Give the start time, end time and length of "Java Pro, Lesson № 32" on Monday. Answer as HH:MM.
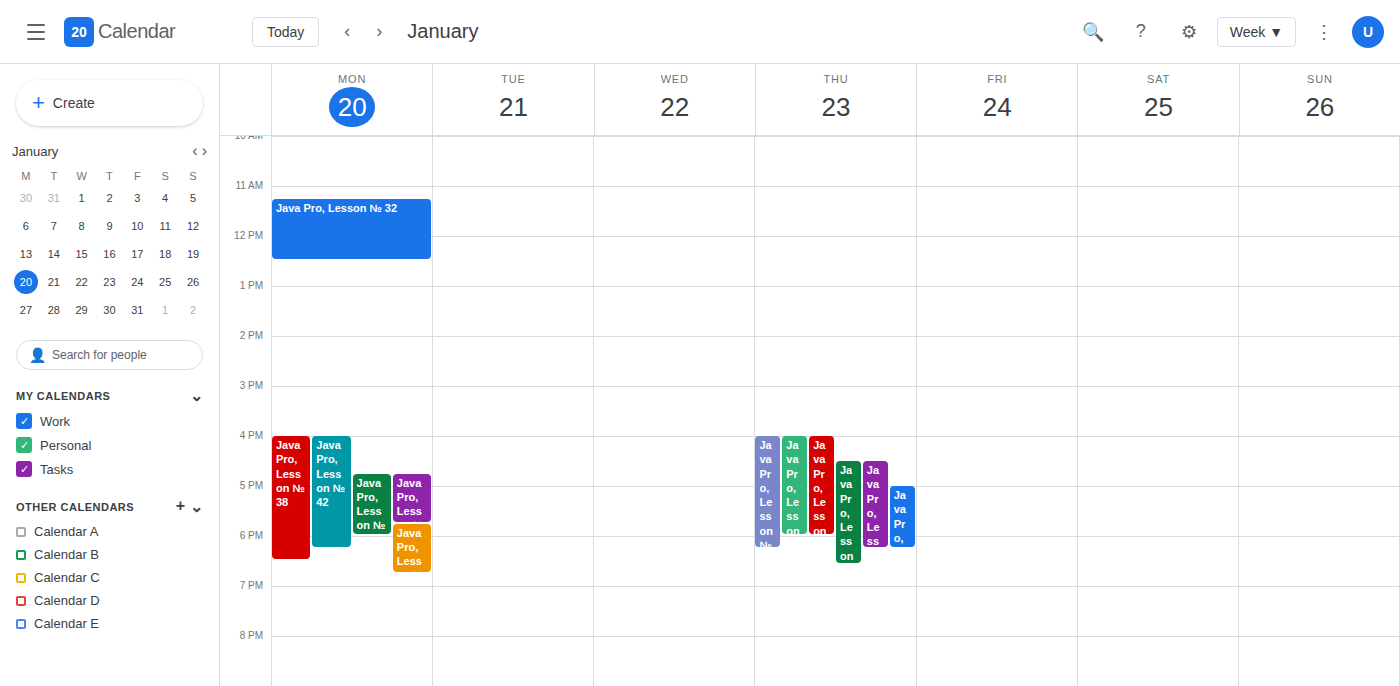
11:15 to 12:30, 1 hour 15 minutes